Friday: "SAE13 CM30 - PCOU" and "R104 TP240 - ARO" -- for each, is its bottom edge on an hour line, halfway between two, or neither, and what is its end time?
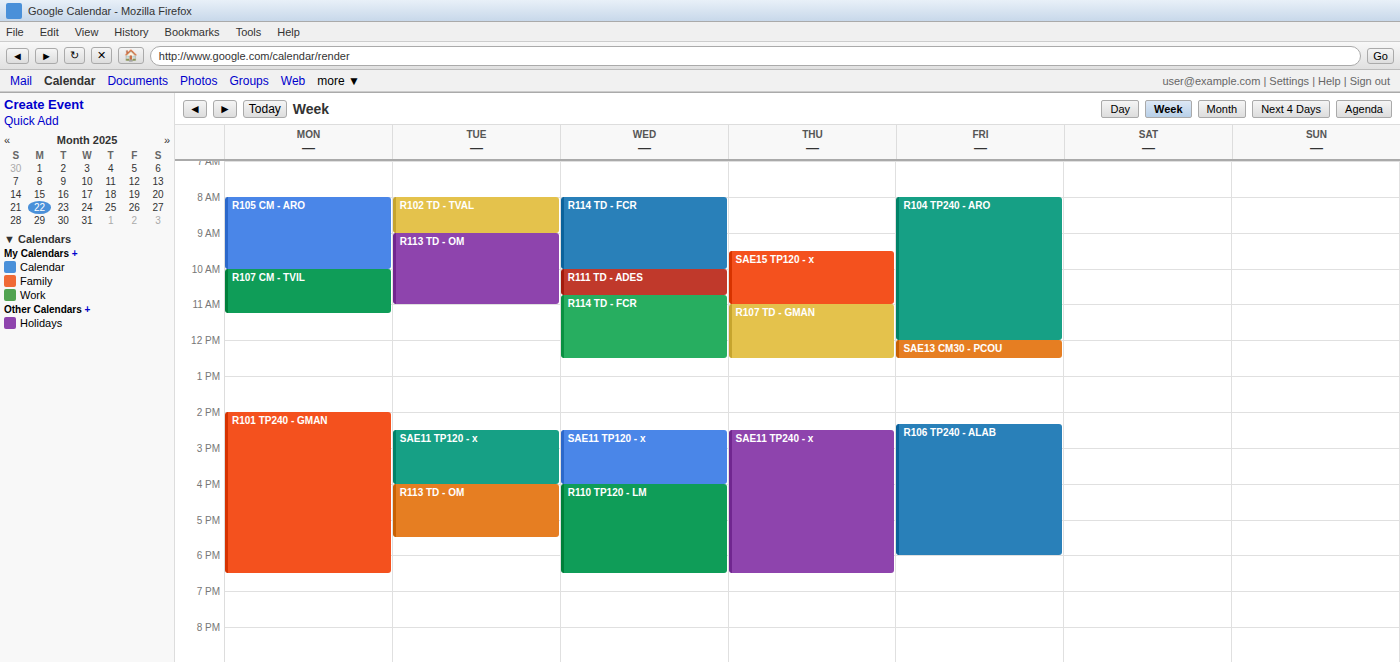
"SAE13 CM30 - PCOU": 12:30 PM, halfway between the 12 PM and 1 PM lines. "R104 TP240 - ARO": 12:00 PM, exactly on the 12 PM line.